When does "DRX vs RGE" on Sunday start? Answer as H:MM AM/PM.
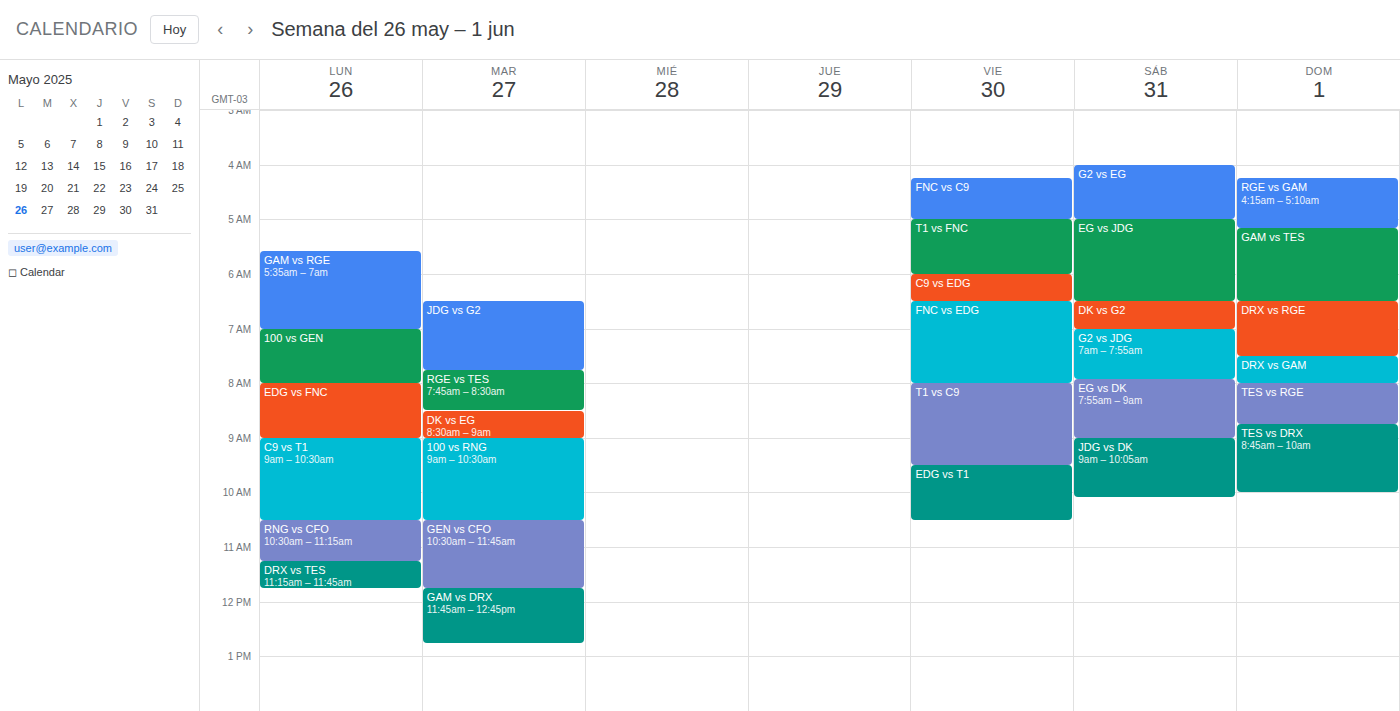
6:30 AM